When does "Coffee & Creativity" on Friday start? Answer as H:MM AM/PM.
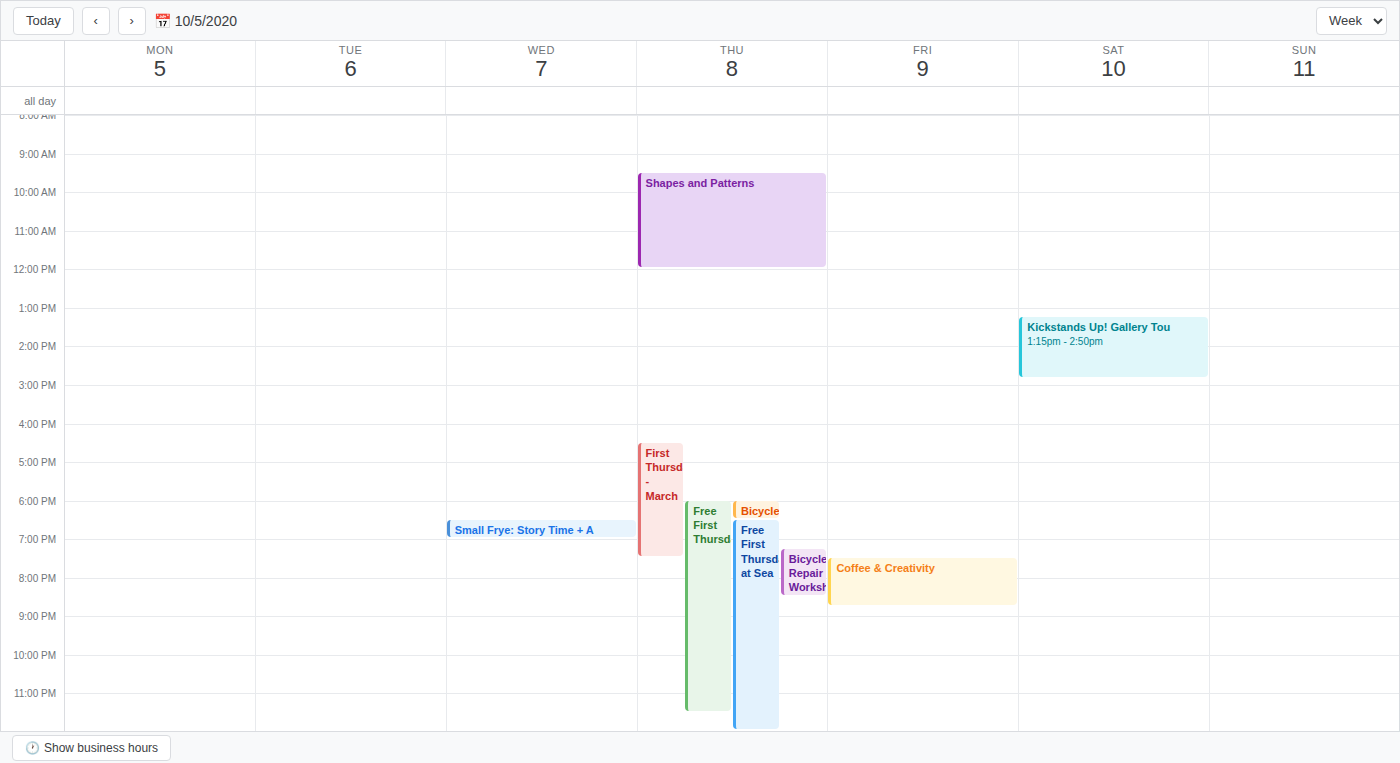
7:30 PM